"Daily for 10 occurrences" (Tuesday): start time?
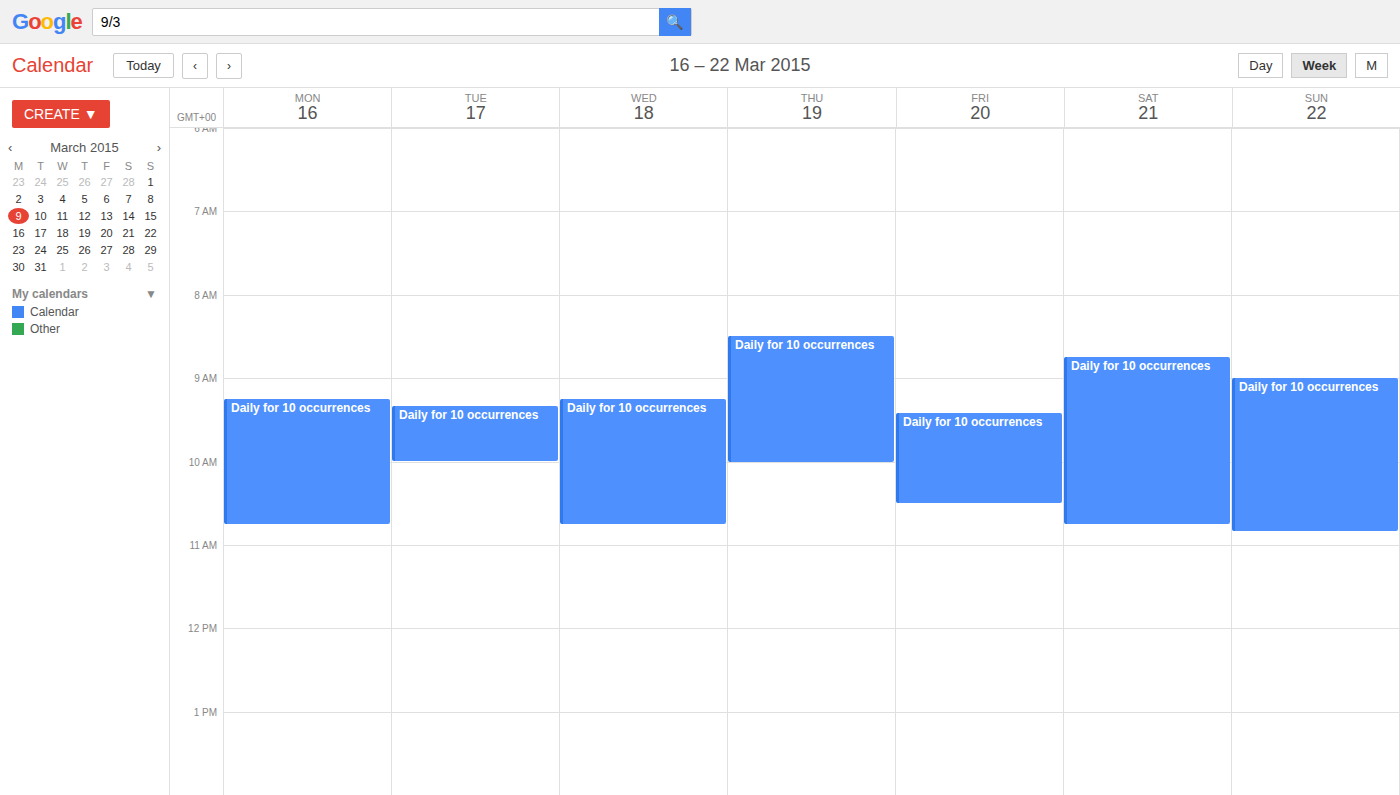
9:20 AM